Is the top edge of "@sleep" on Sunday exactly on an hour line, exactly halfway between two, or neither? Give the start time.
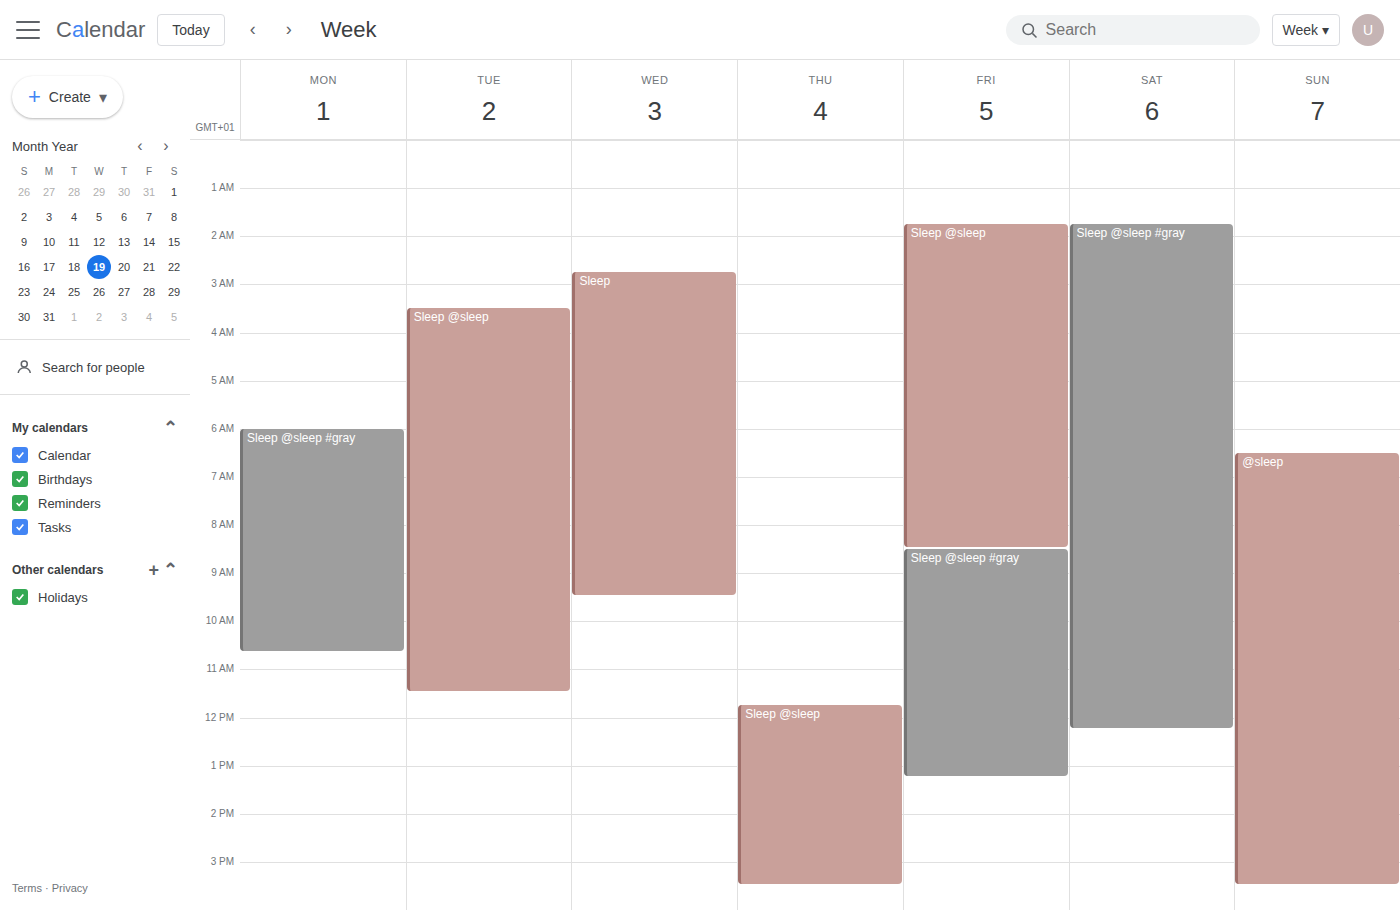
06:30 -- halfway between the 06:00 and 07:00 lines.